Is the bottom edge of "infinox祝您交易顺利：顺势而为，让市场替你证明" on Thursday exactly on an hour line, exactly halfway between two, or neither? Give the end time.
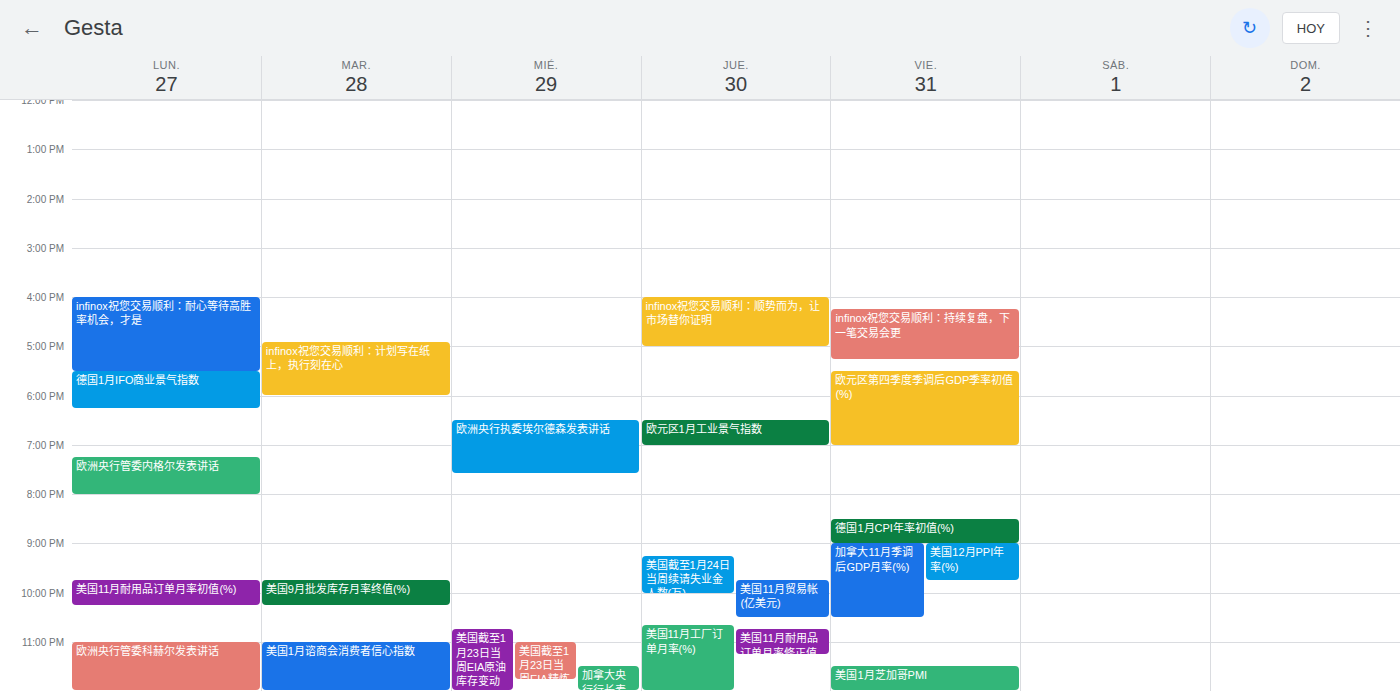
5:00 PM -- exactly on the 5 PM line.